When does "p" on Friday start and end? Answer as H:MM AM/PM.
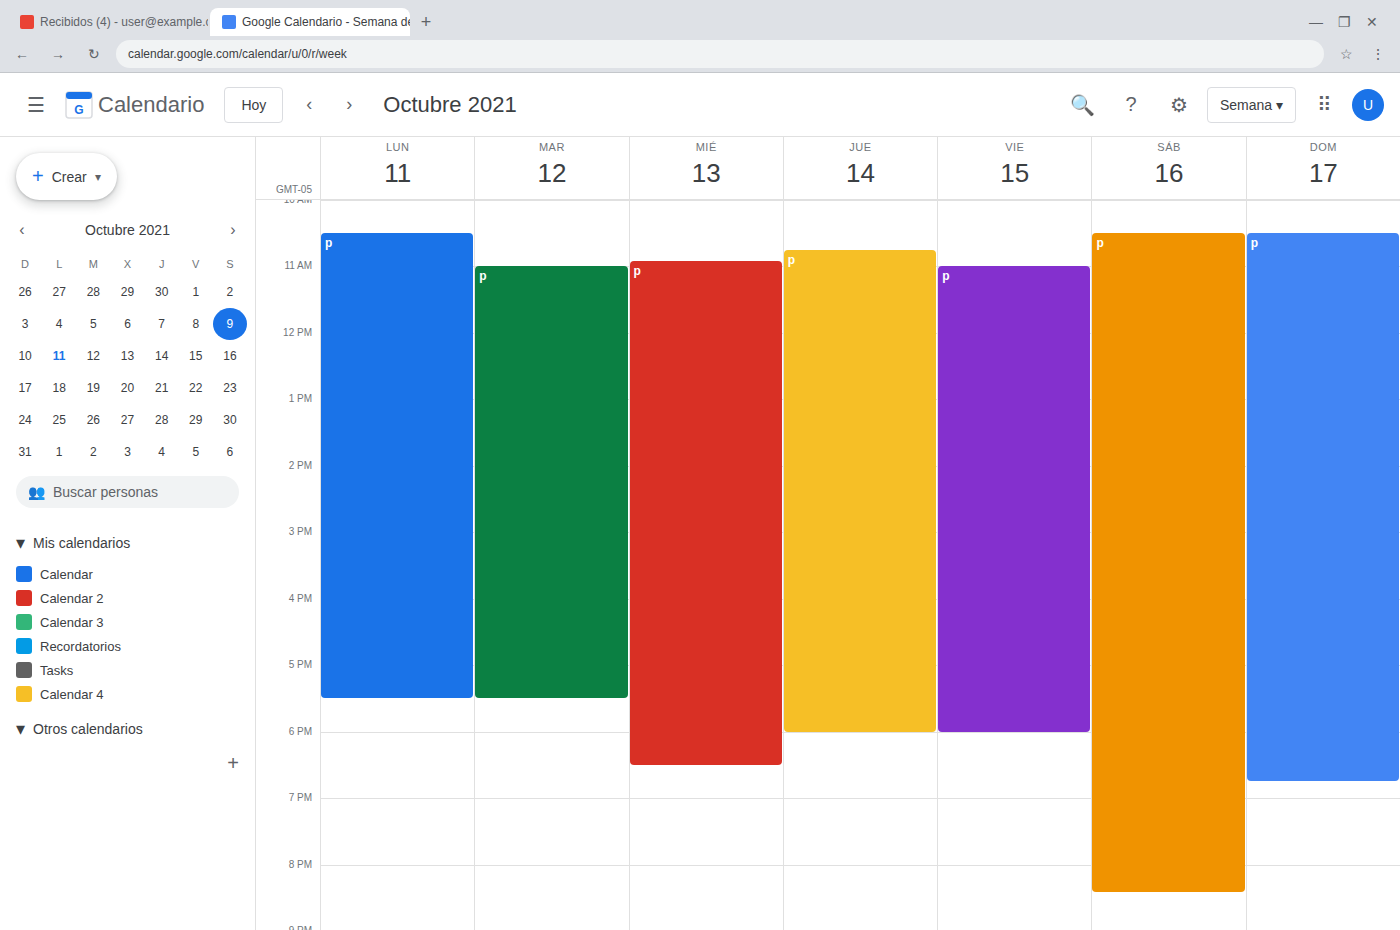
11:00 AM to 6:00 PM